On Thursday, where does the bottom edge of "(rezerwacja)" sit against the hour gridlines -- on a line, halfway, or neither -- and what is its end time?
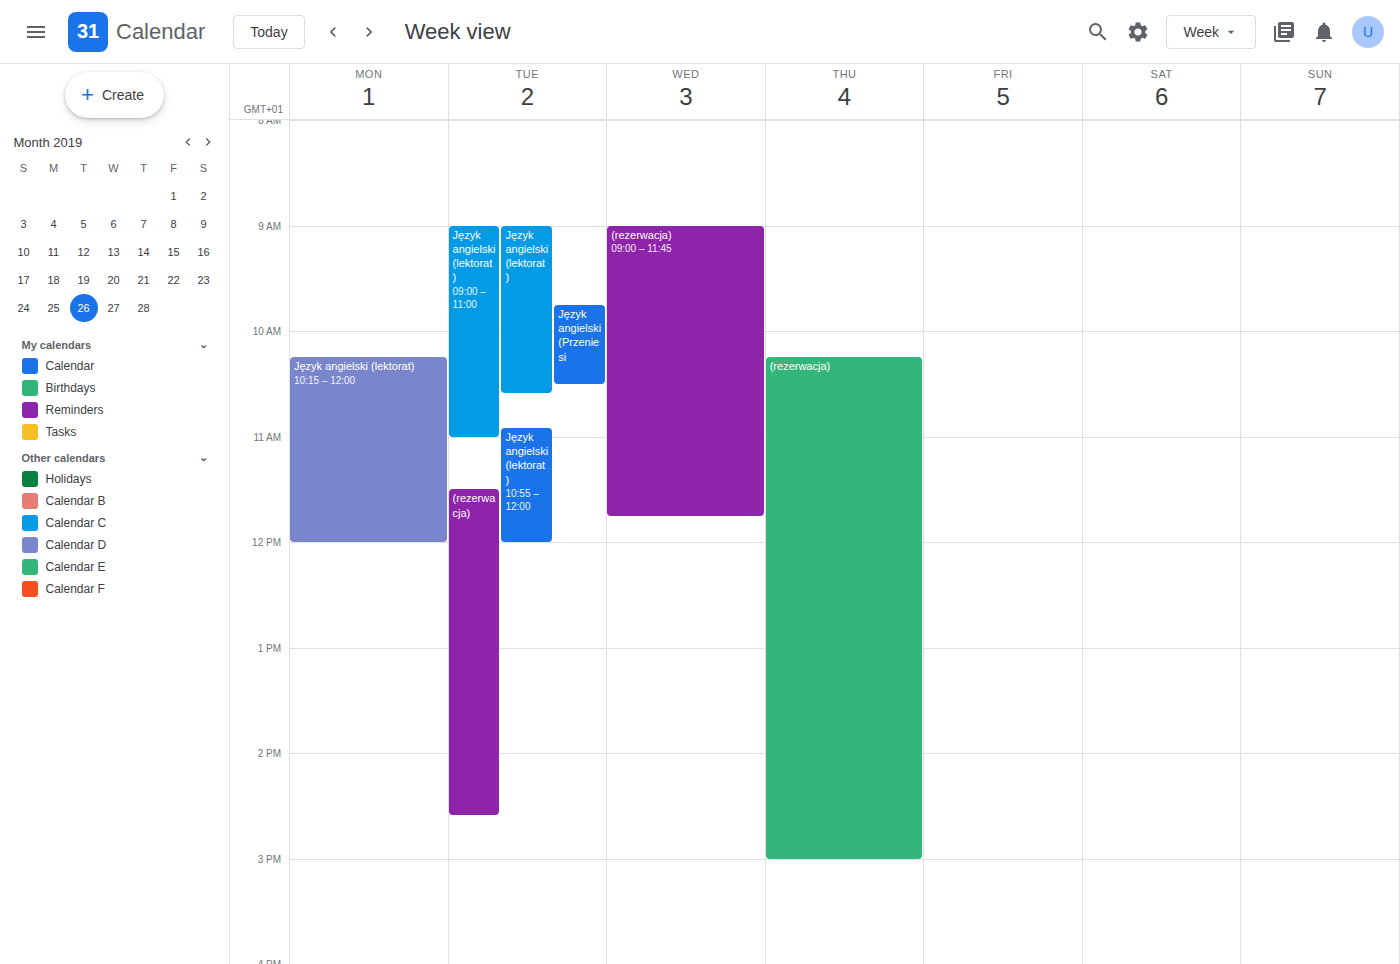
15:00 -- exactly on the 15:00 line.